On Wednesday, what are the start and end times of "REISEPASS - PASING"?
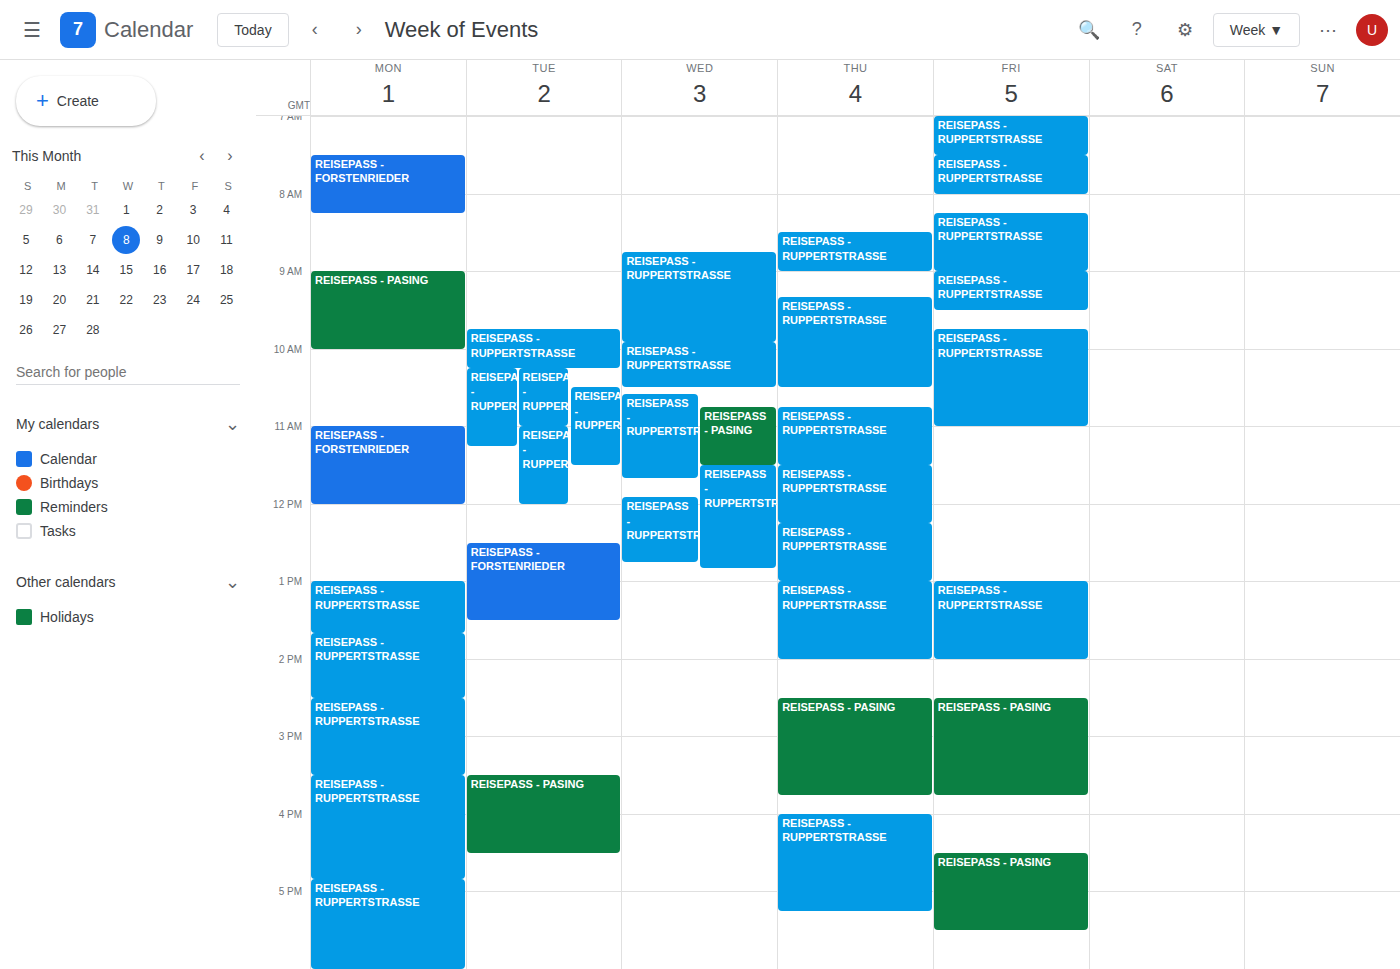
10:45 AM to 11:30 AM